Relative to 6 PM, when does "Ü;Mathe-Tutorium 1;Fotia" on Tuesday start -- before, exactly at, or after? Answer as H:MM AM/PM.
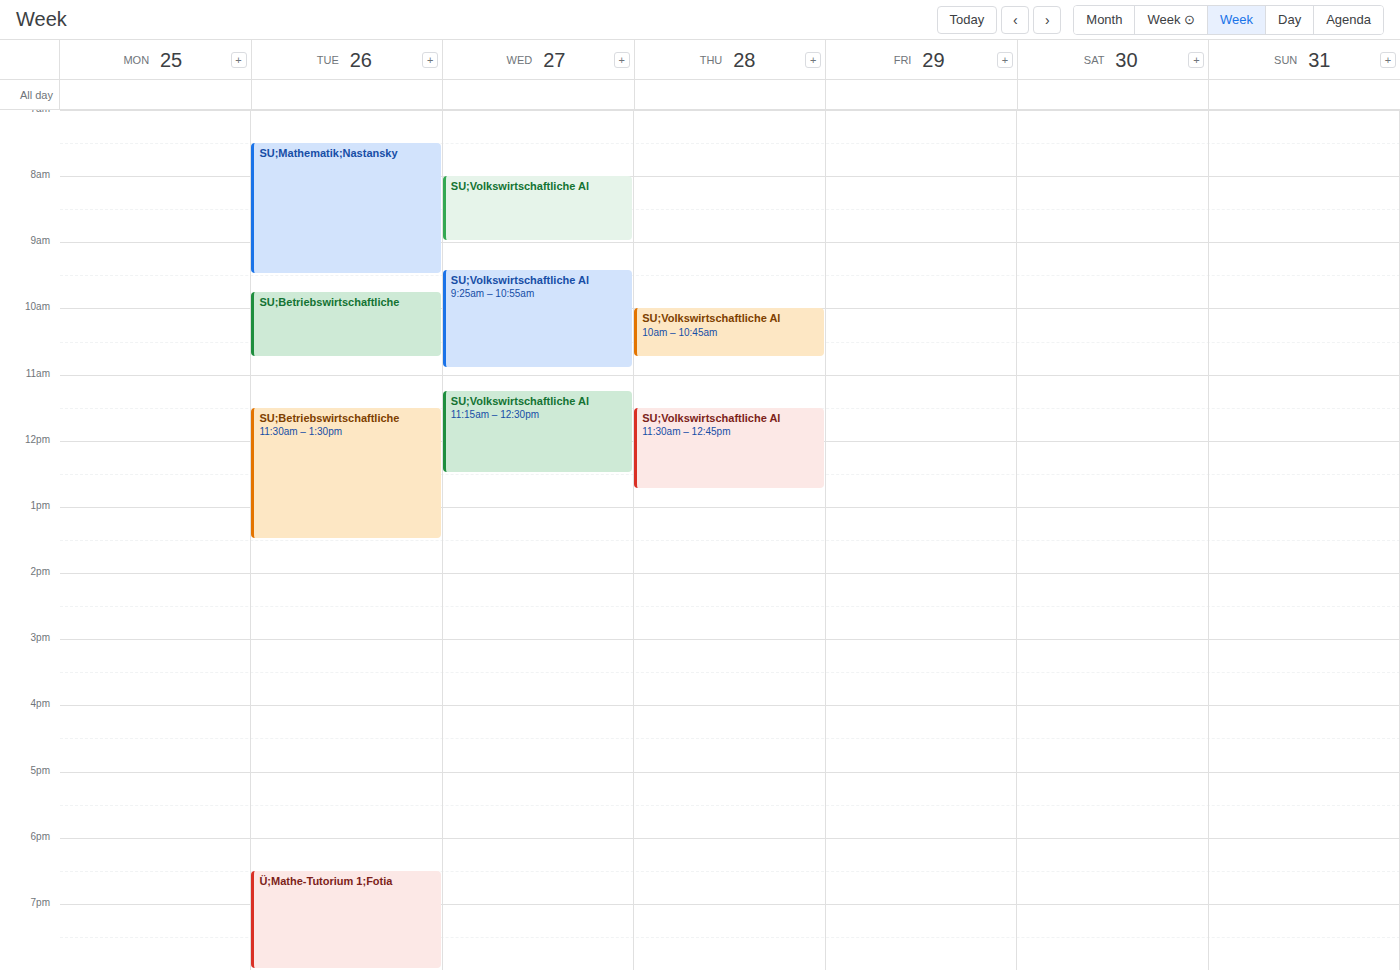
6:30 PM -- after 6 PM, 30 minutes below the 6 PM line.